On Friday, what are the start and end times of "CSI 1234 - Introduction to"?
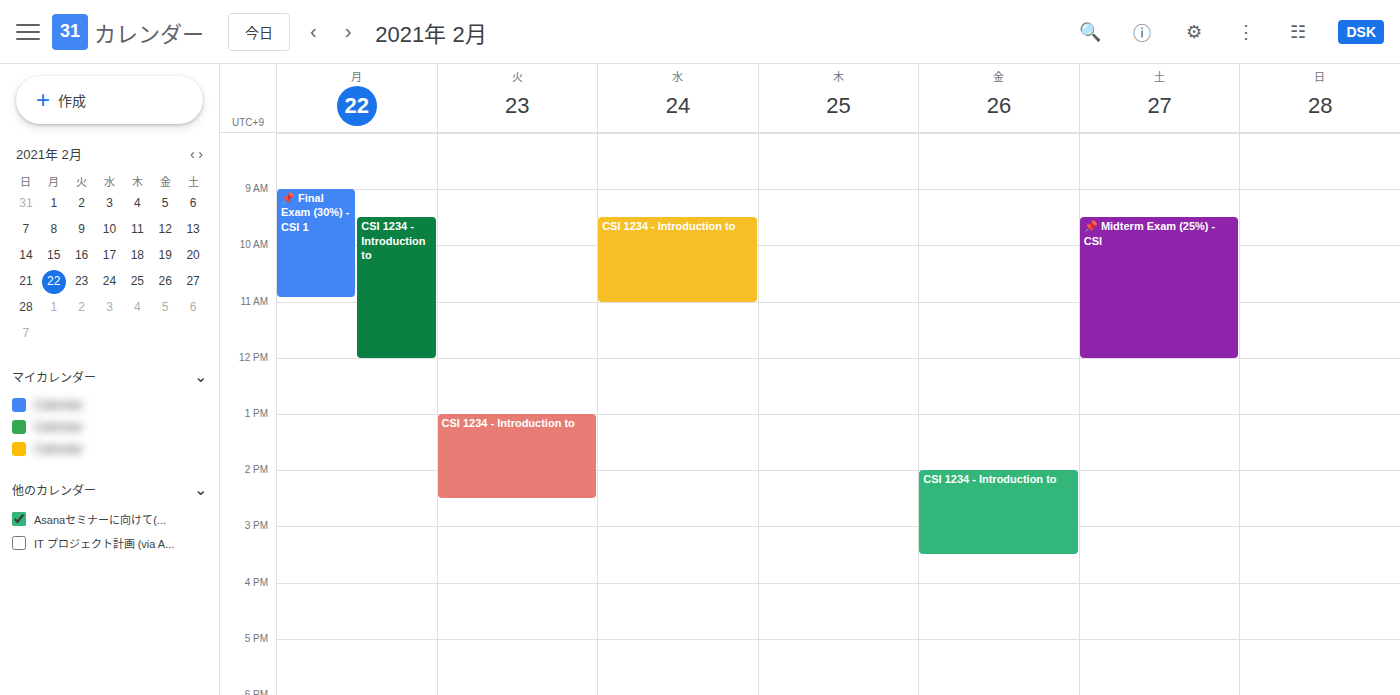
2:00 PM to 3:30 PM